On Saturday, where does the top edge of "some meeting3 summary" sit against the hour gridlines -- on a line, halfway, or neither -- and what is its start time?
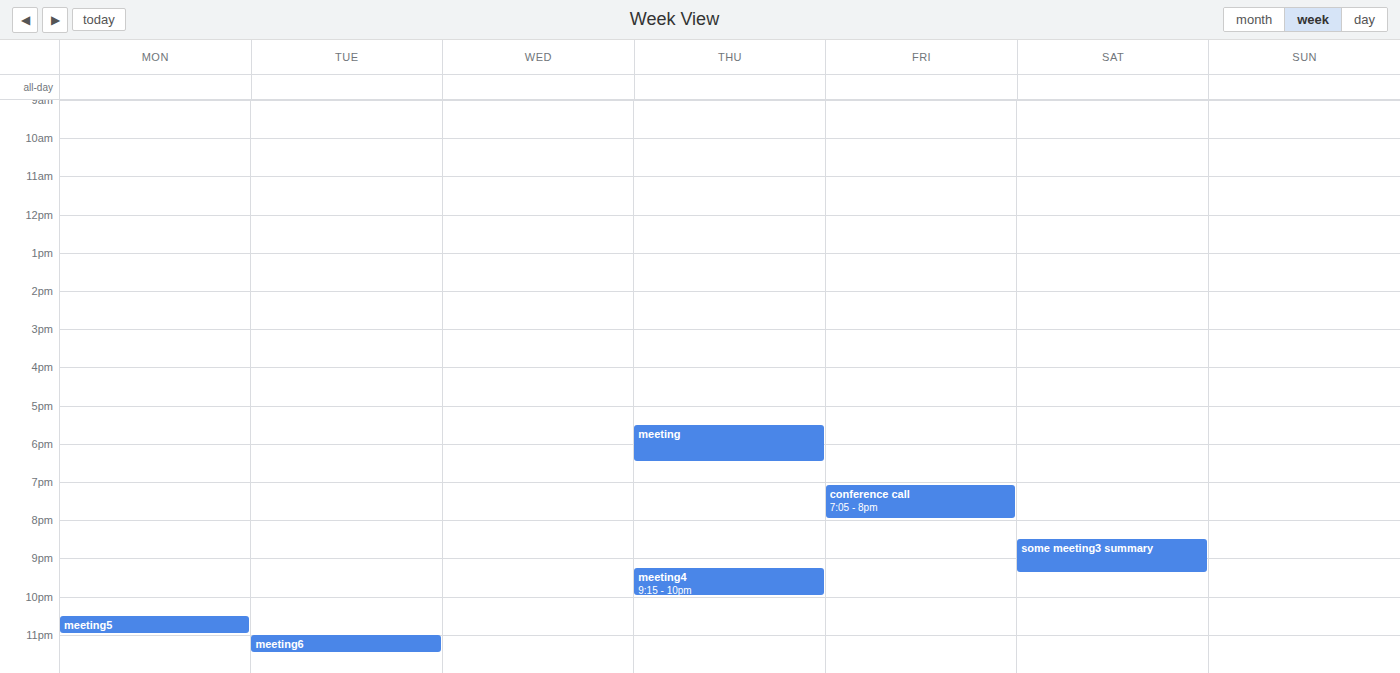
8:30 PM -- halfway between the 8 PM and 9 PM lines.